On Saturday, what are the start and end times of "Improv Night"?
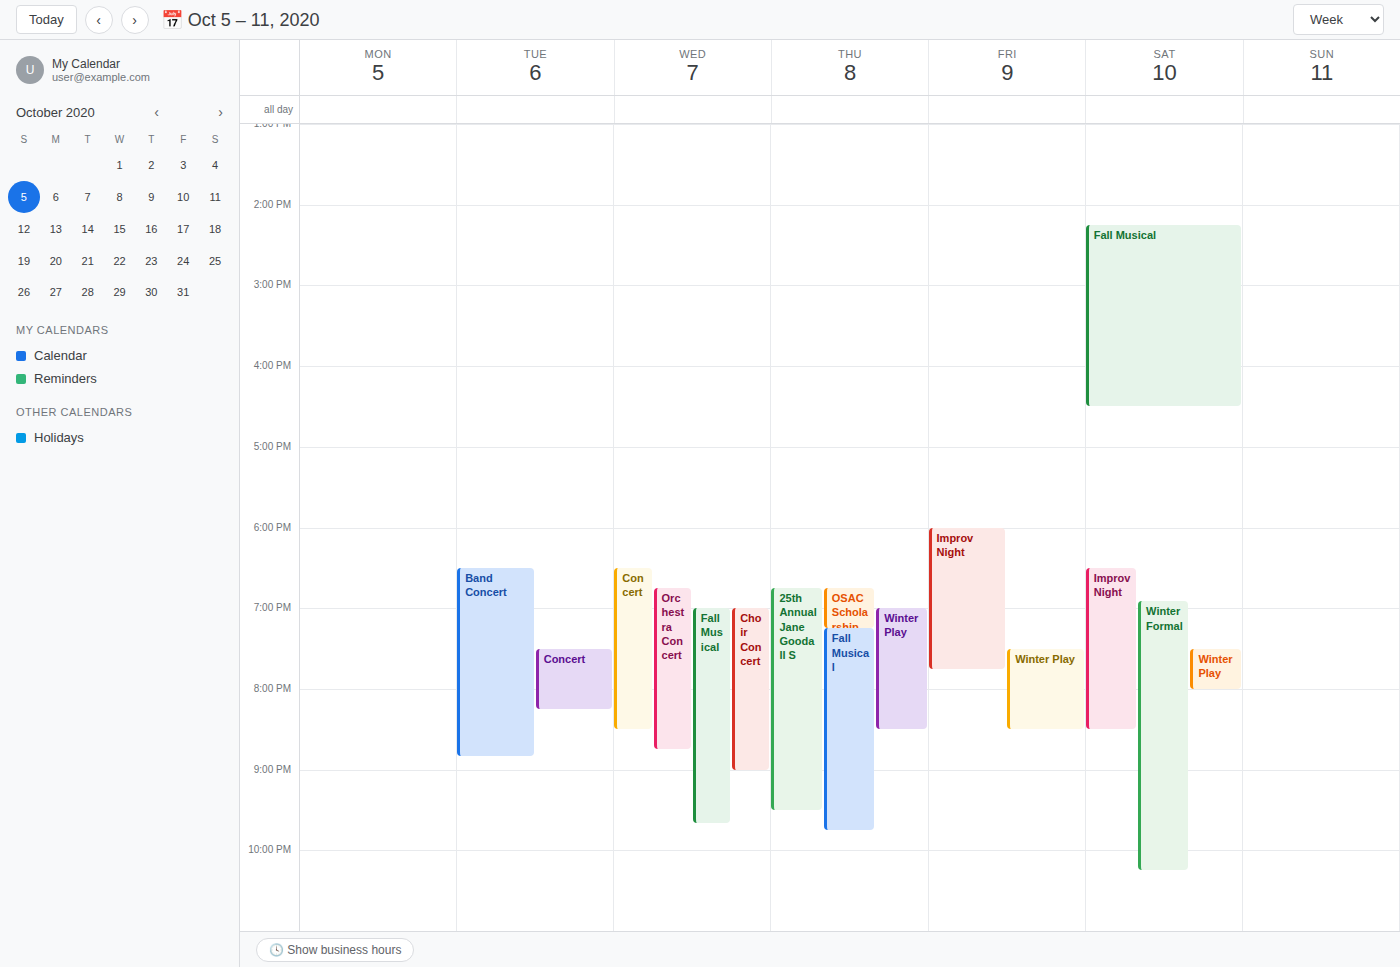
6:30 PM to 8:30 PM